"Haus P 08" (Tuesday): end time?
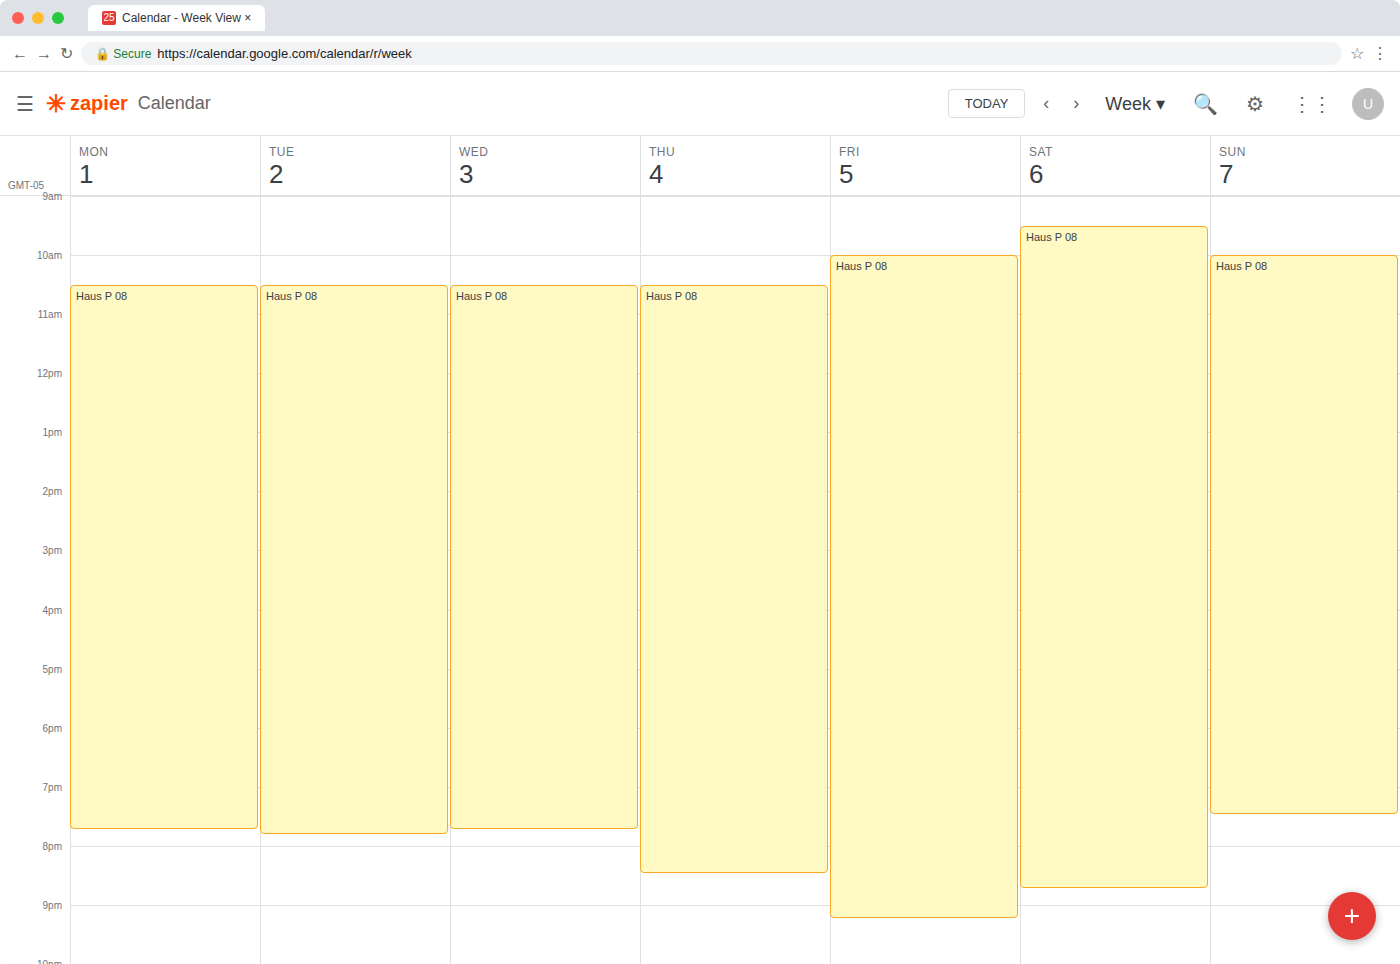
19:50